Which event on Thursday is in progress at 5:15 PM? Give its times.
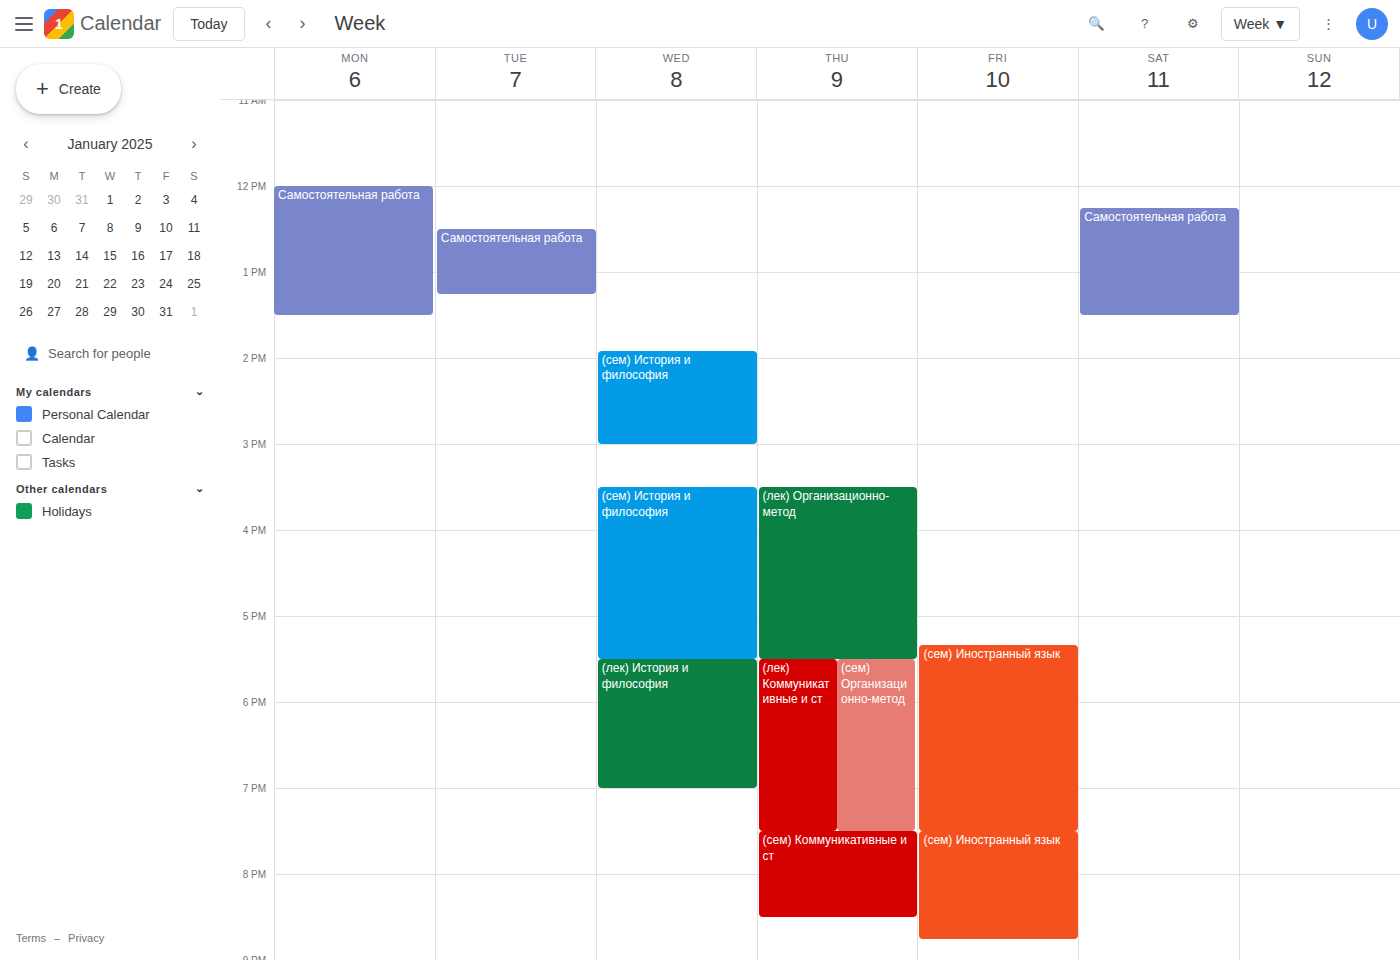
"(лек) Организационно-метод", 3:30 PM to 5:30 PM